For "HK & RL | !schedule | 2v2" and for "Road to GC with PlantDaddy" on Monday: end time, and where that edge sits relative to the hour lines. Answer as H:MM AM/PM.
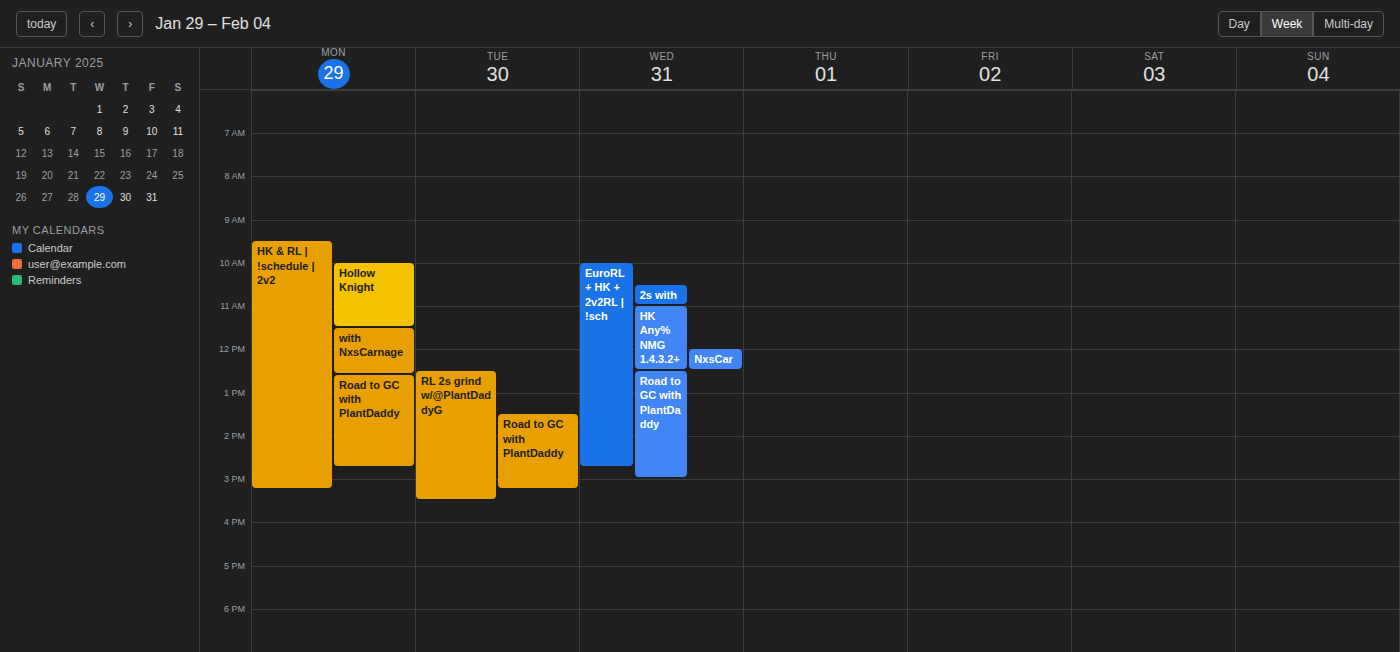
"HK & RL | !schedule | 2v2": 3:15 PM, neither: a quarter of the way from the 3 PM line to the 4 PM line. "Road to GC with PlantDaddy": 2:45 PM, neither: three quarters of the way from the 2 PM line to the 3 PM line.